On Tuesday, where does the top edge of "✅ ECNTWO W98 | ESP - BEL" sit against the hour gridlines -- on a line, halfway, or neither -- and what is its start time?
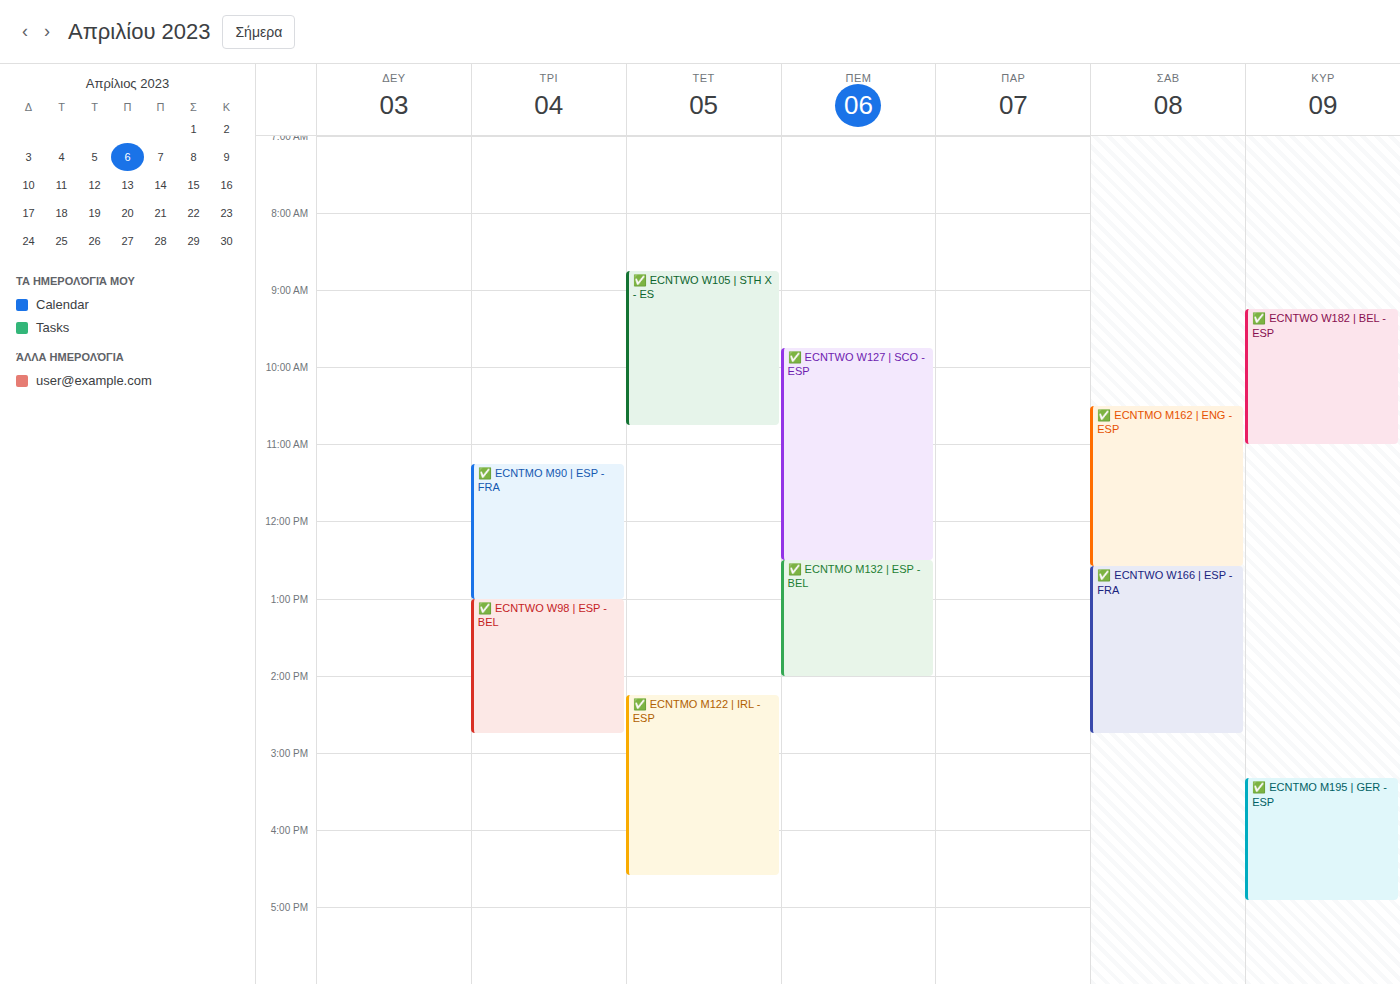
1:00 PM -- exactly on the 1 PM line.